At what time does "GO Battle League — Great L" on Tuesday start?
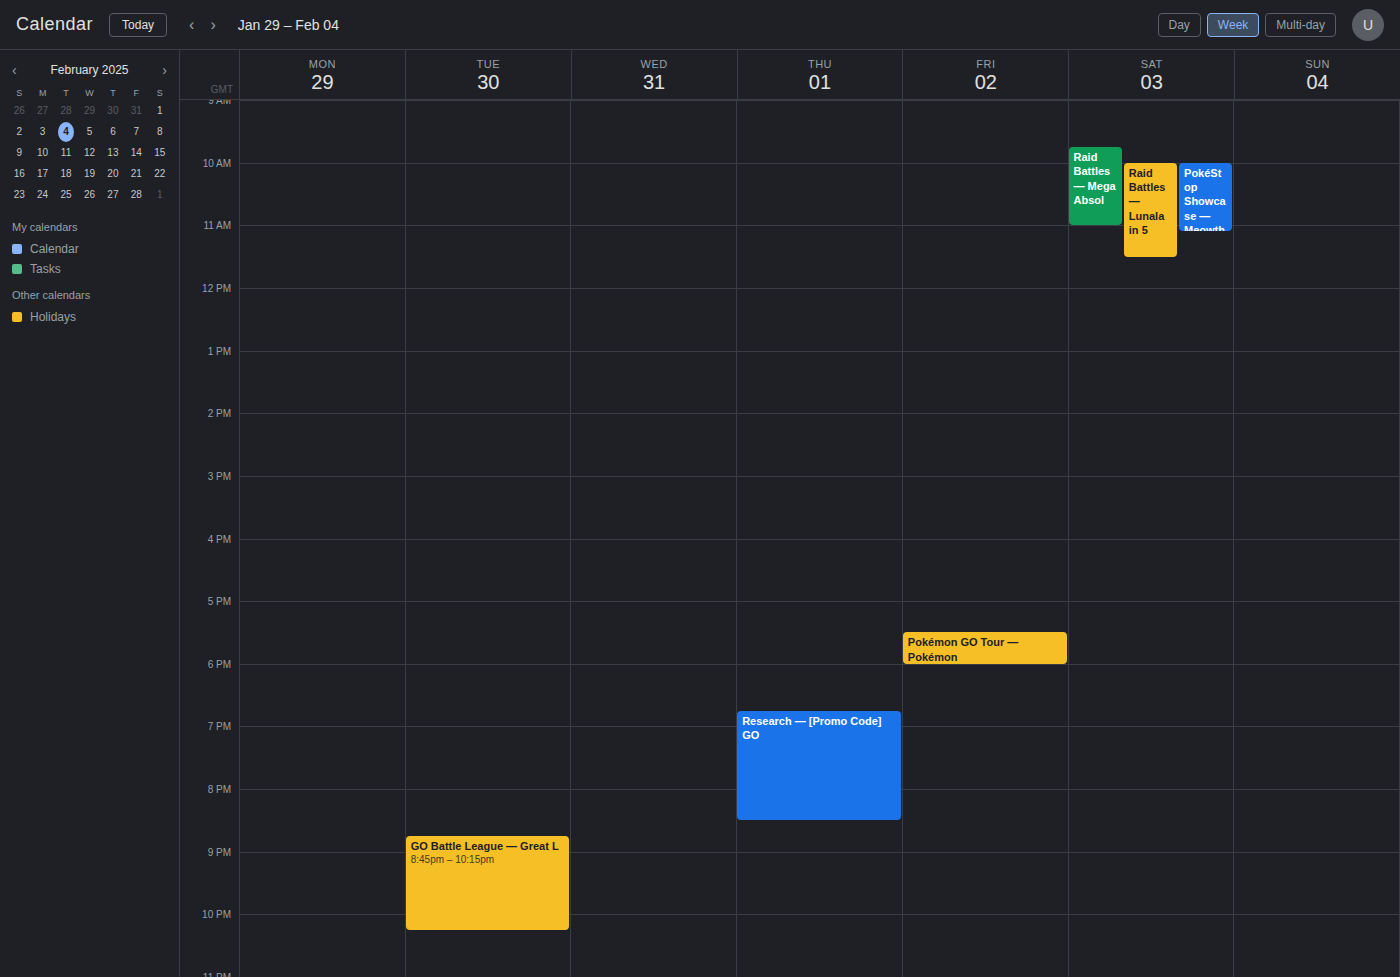
20:45